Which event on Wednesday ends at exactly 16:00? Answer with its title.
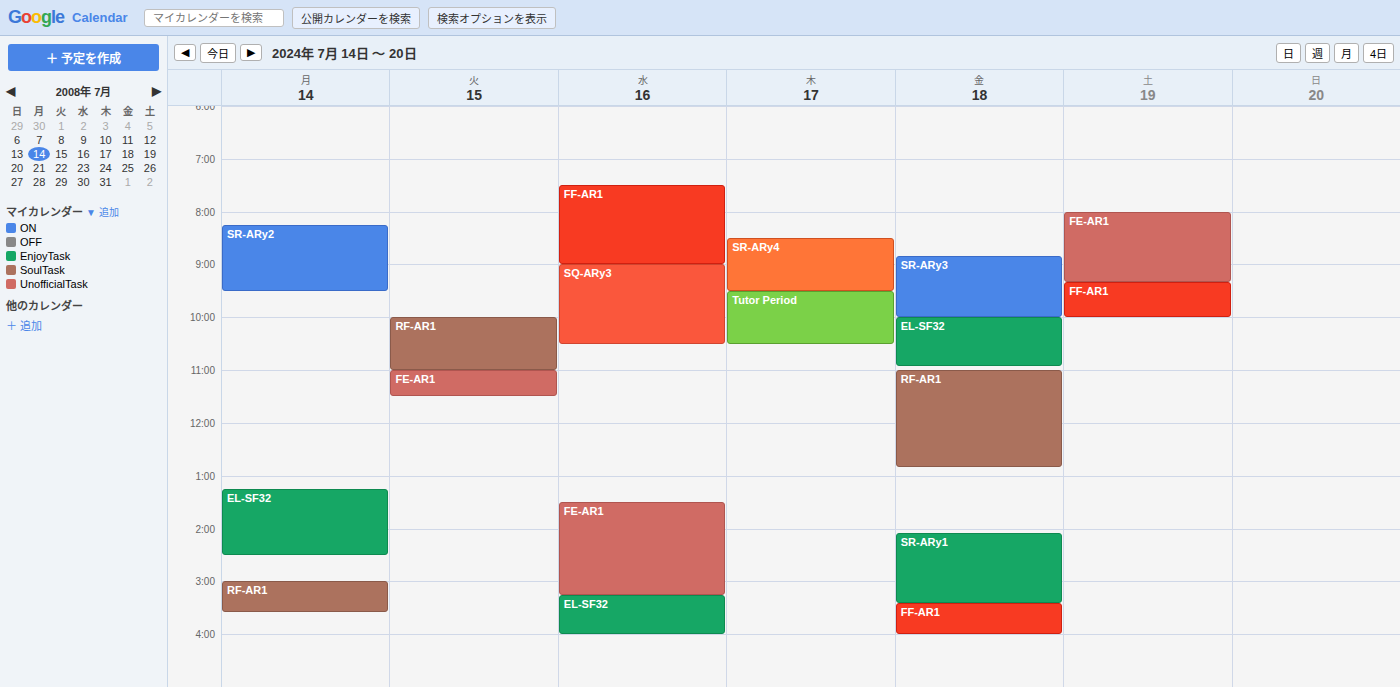
"EL-SF32"